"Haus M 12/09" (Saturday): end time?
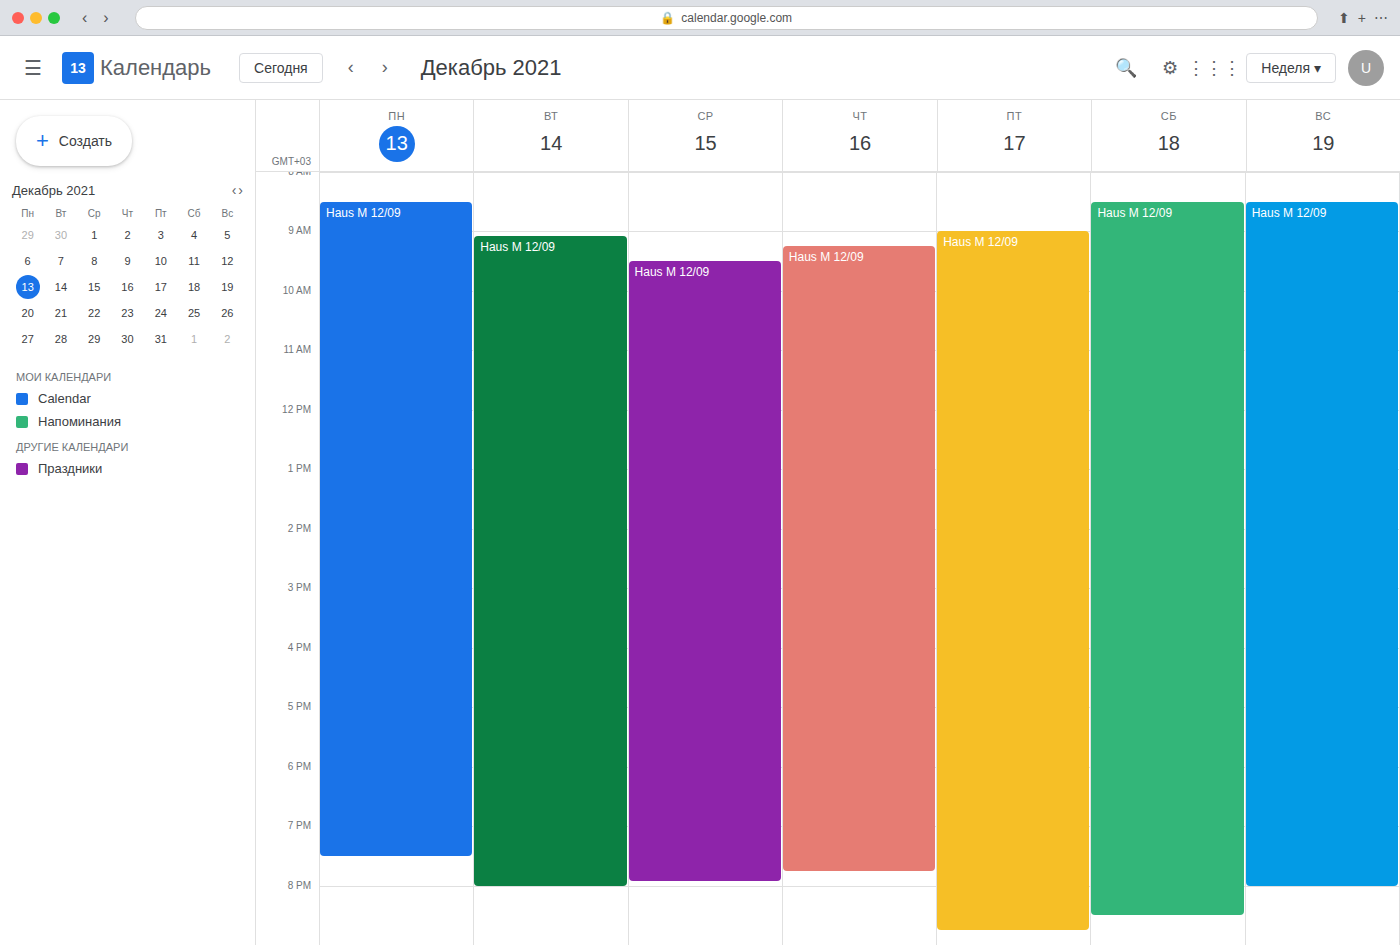
8:30 PM